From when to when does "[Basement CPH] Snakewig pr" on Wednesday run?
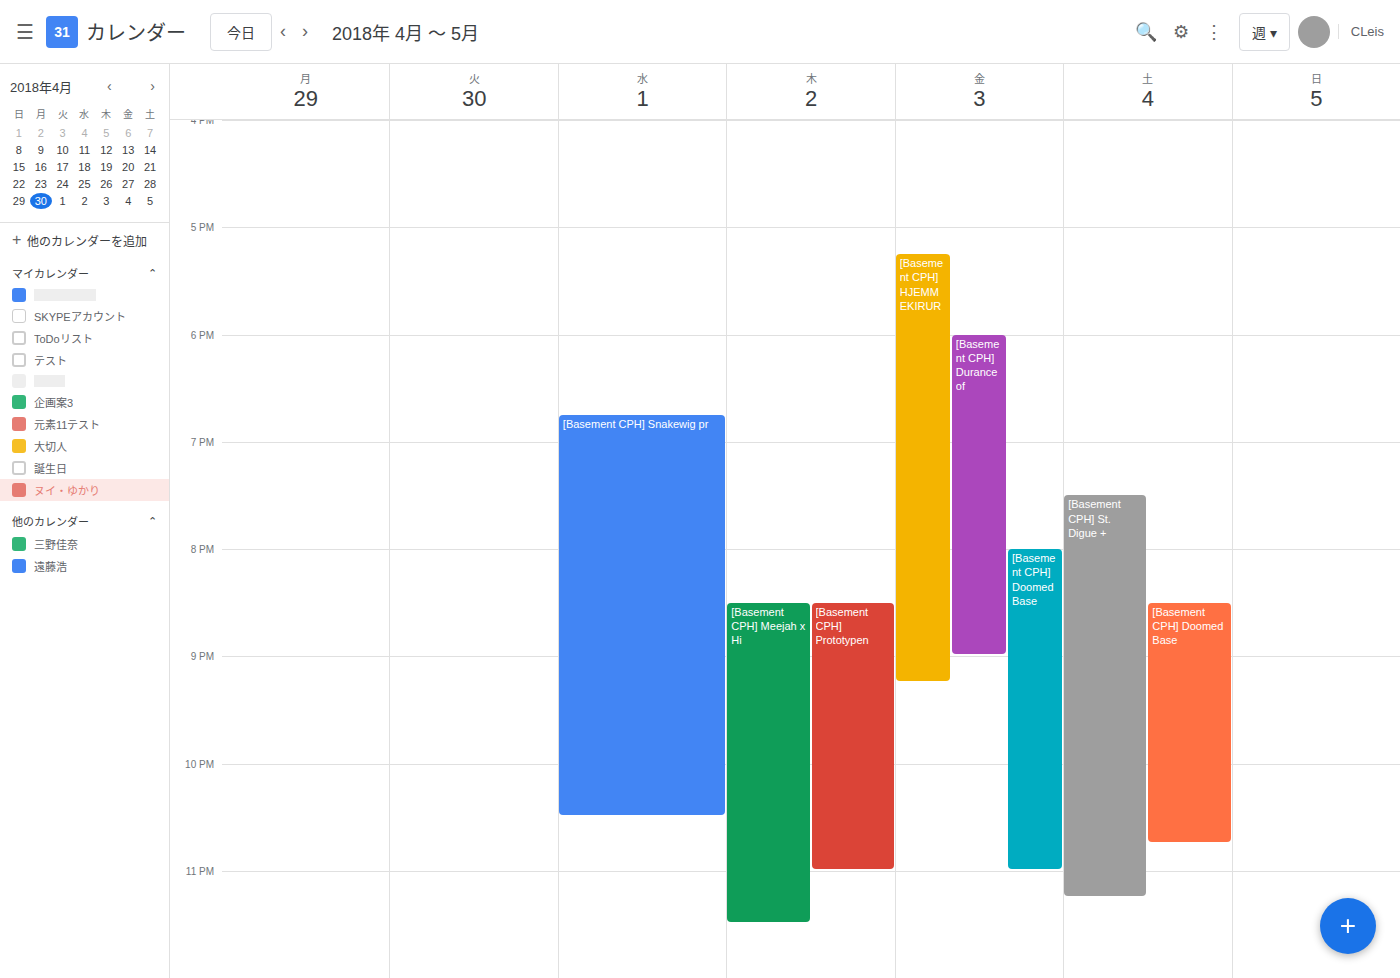
6:45 PM to 10:30 PM